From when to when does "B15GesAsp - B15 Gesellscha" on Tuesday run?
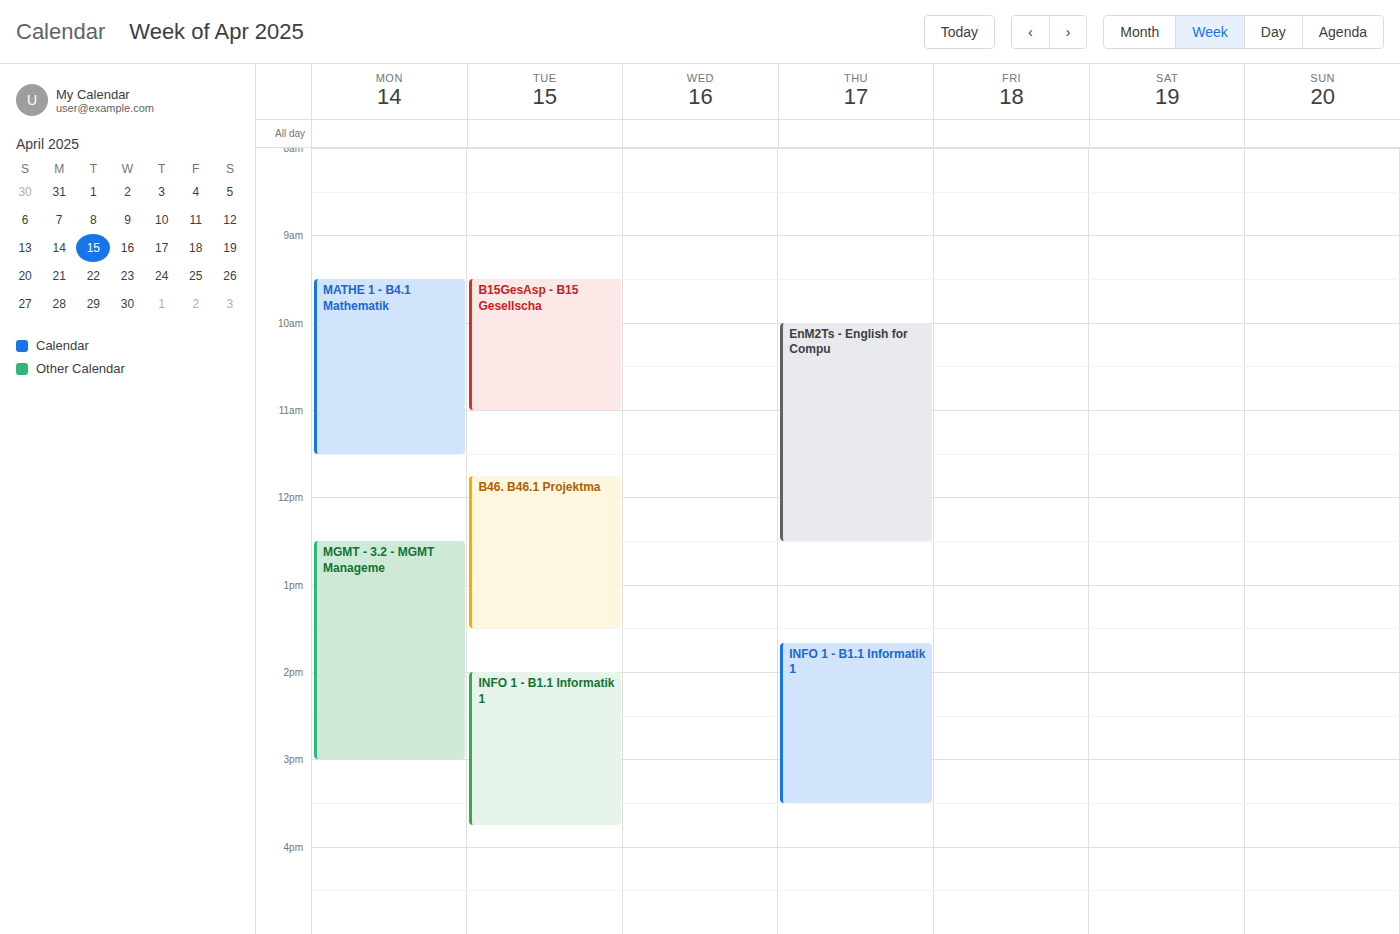
9:30 AM to 11:00 AM